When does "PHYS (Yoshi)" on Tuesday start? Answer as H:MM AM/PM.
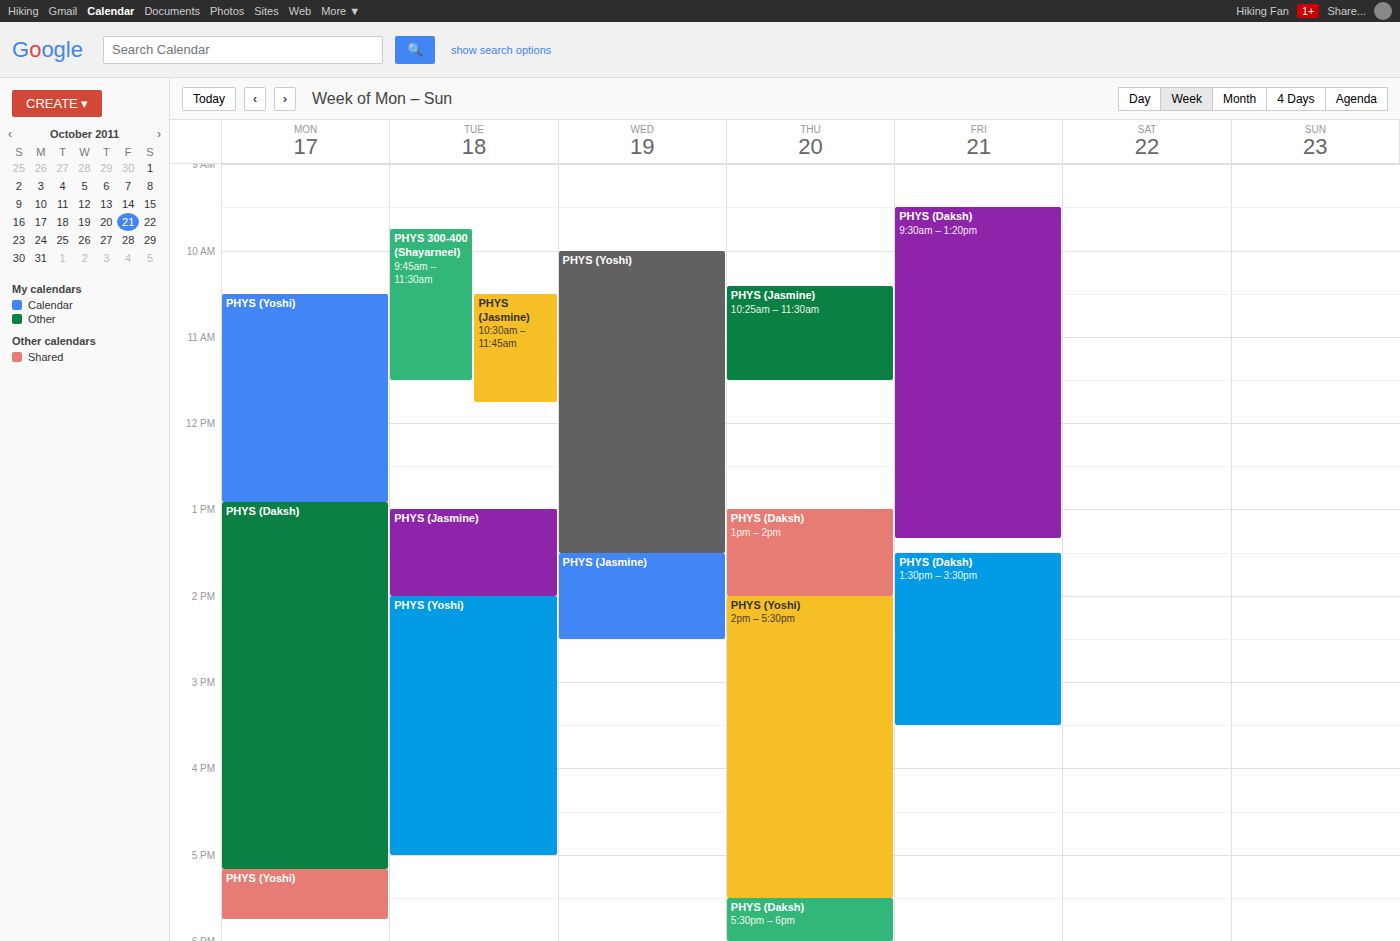
2:00 PM